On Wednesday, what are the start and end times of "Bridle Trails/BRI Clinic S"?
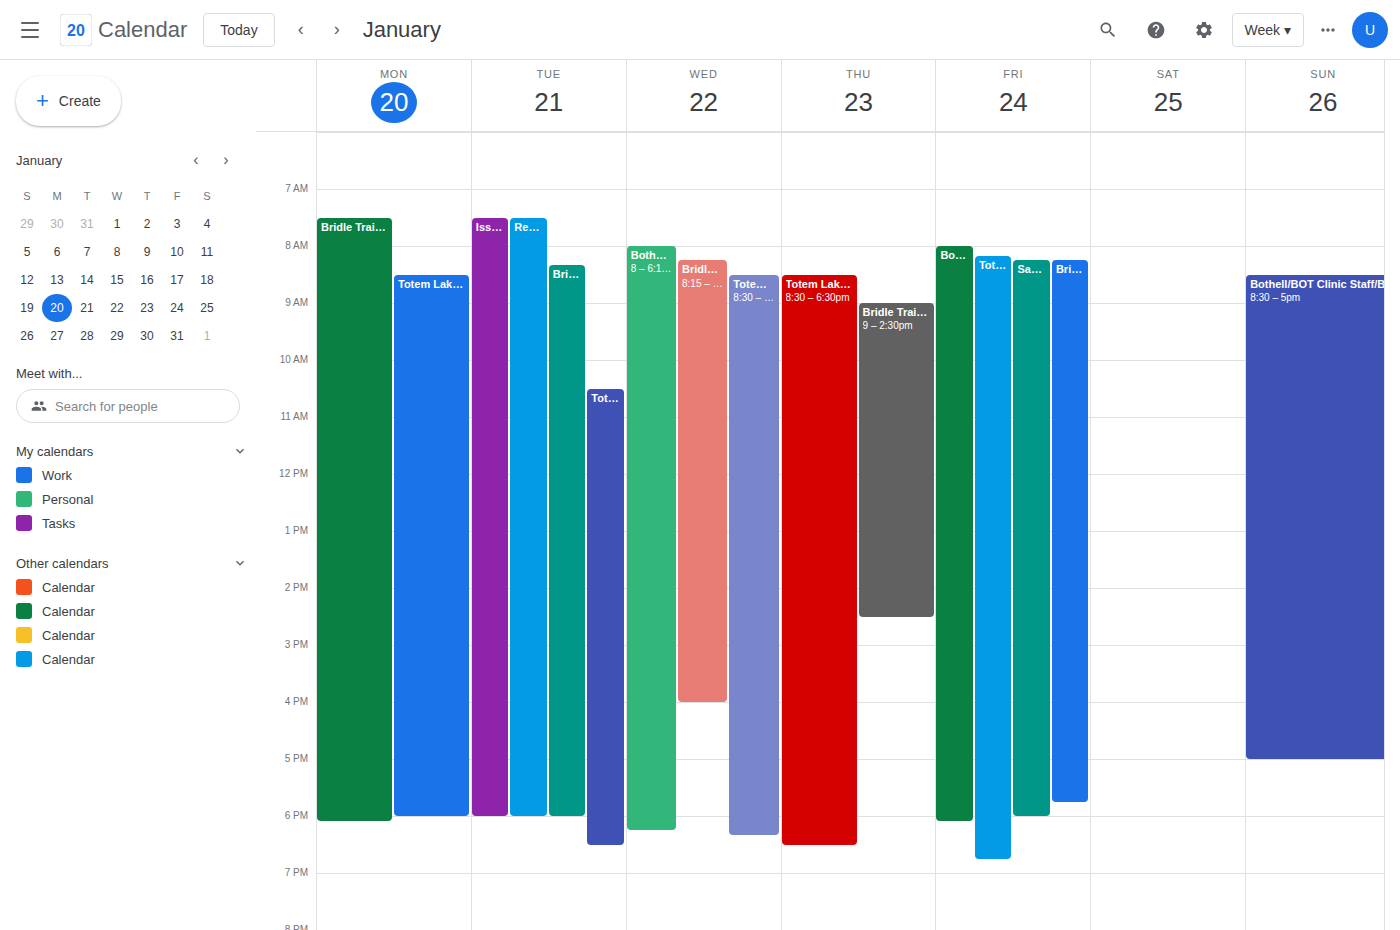
8:15 AM to 4:00 PM